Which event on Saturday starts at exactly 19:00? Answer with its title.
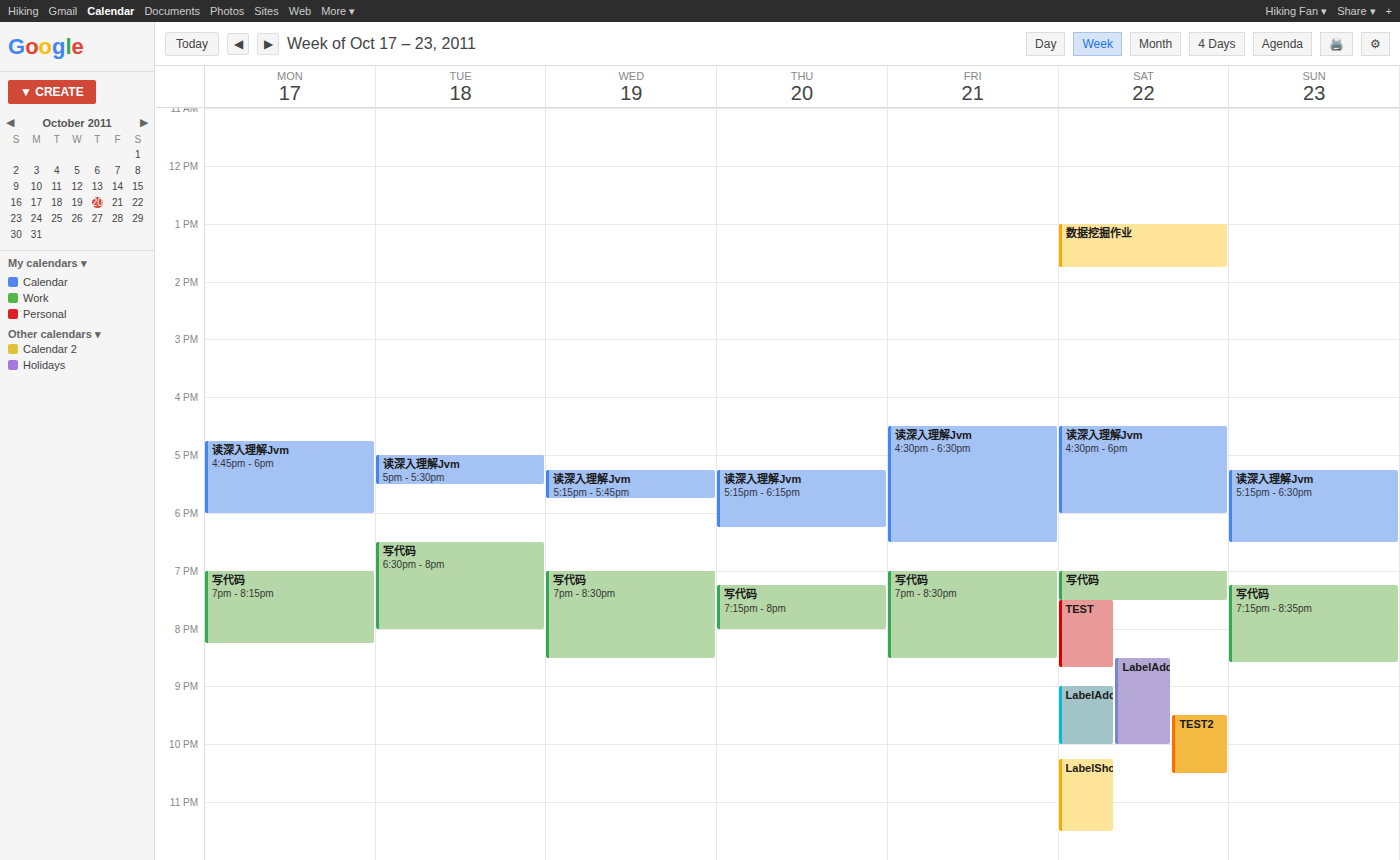
"写代码"